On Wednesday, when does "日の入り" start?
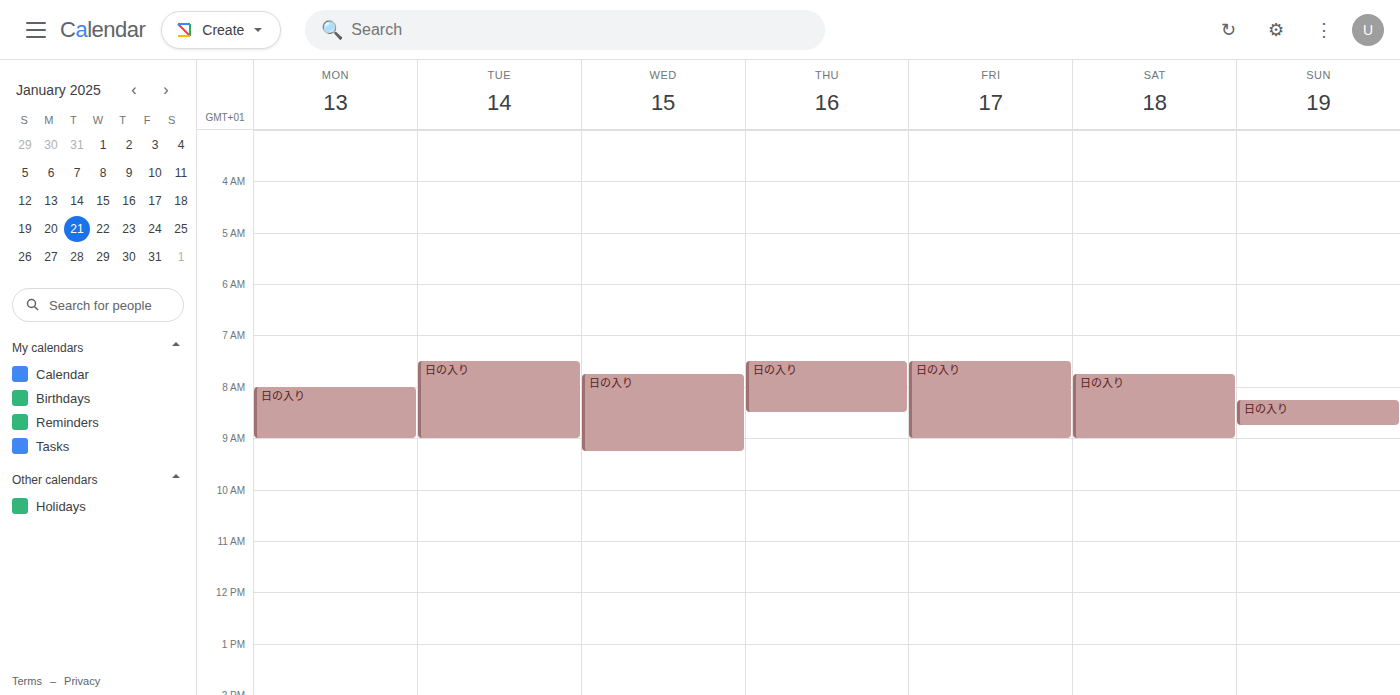
7:45 AM